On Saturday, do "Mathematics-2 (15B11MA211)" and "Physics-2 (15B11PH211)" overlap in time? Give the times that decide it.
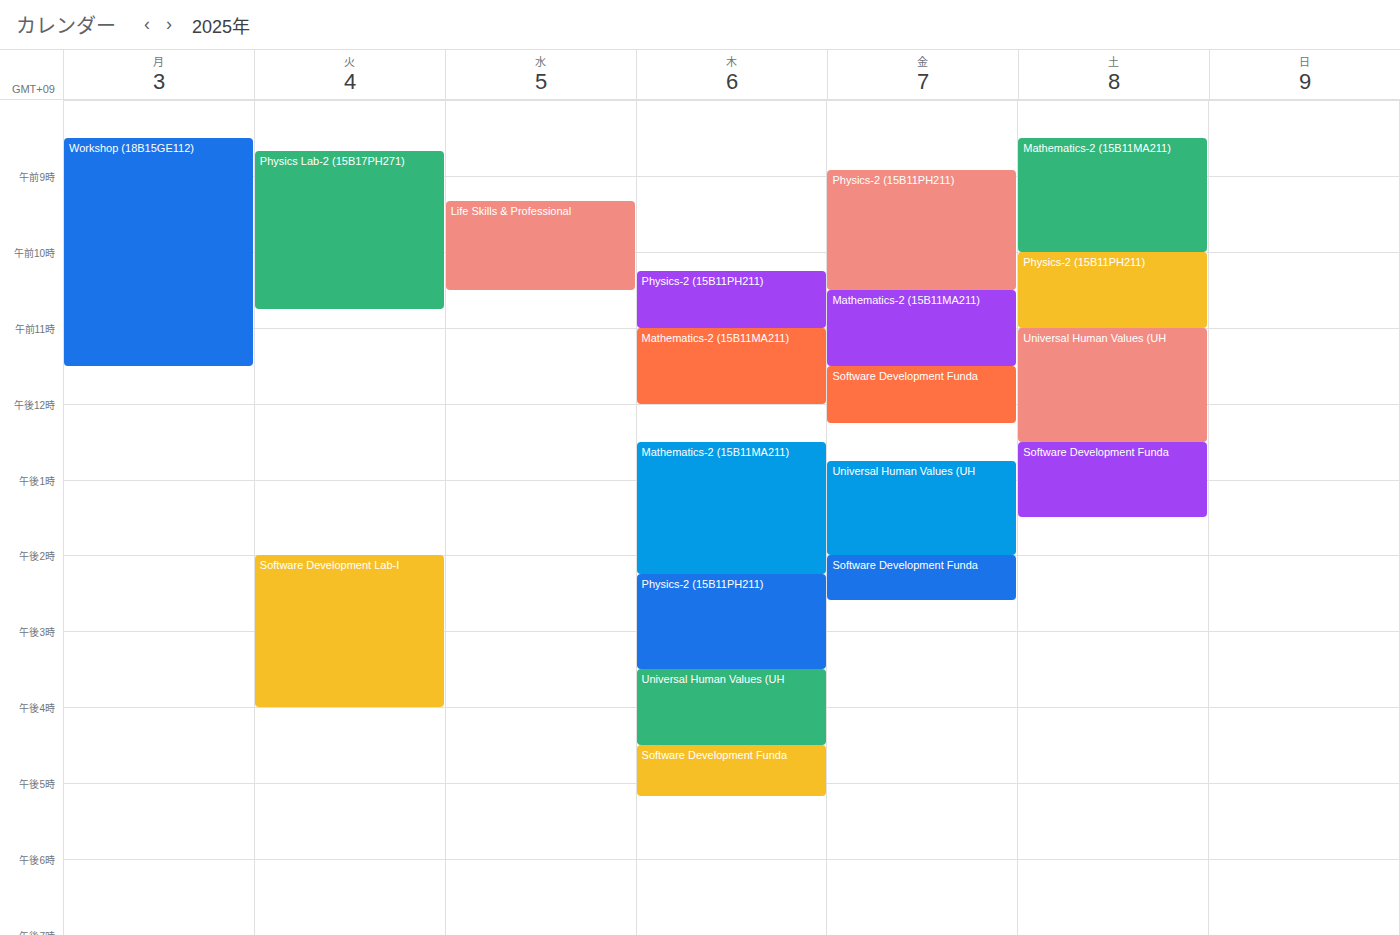
"Mathematics-2 (15B11MA211)" ends at 10:00 AM, exactly when "Physics-2 (15B11PH211)" starts -- they touch but do not overlap.